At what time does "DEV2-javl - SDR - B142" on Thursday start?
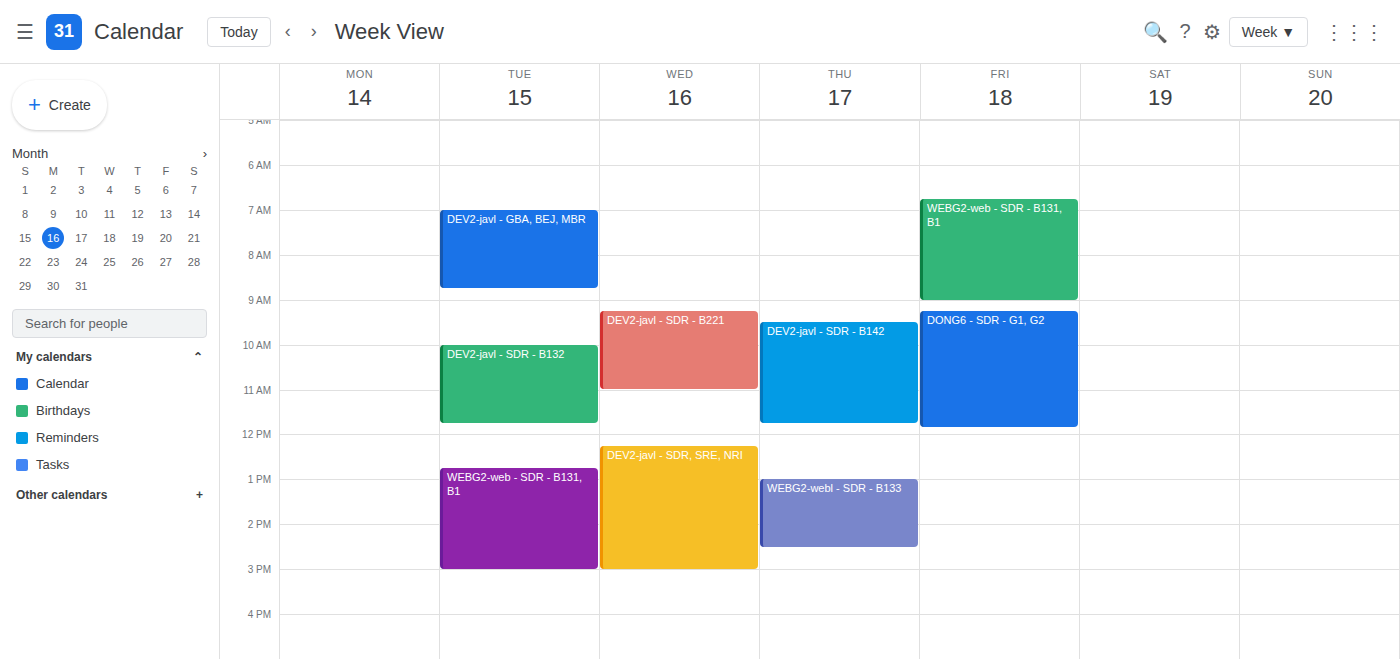
9:30 AM